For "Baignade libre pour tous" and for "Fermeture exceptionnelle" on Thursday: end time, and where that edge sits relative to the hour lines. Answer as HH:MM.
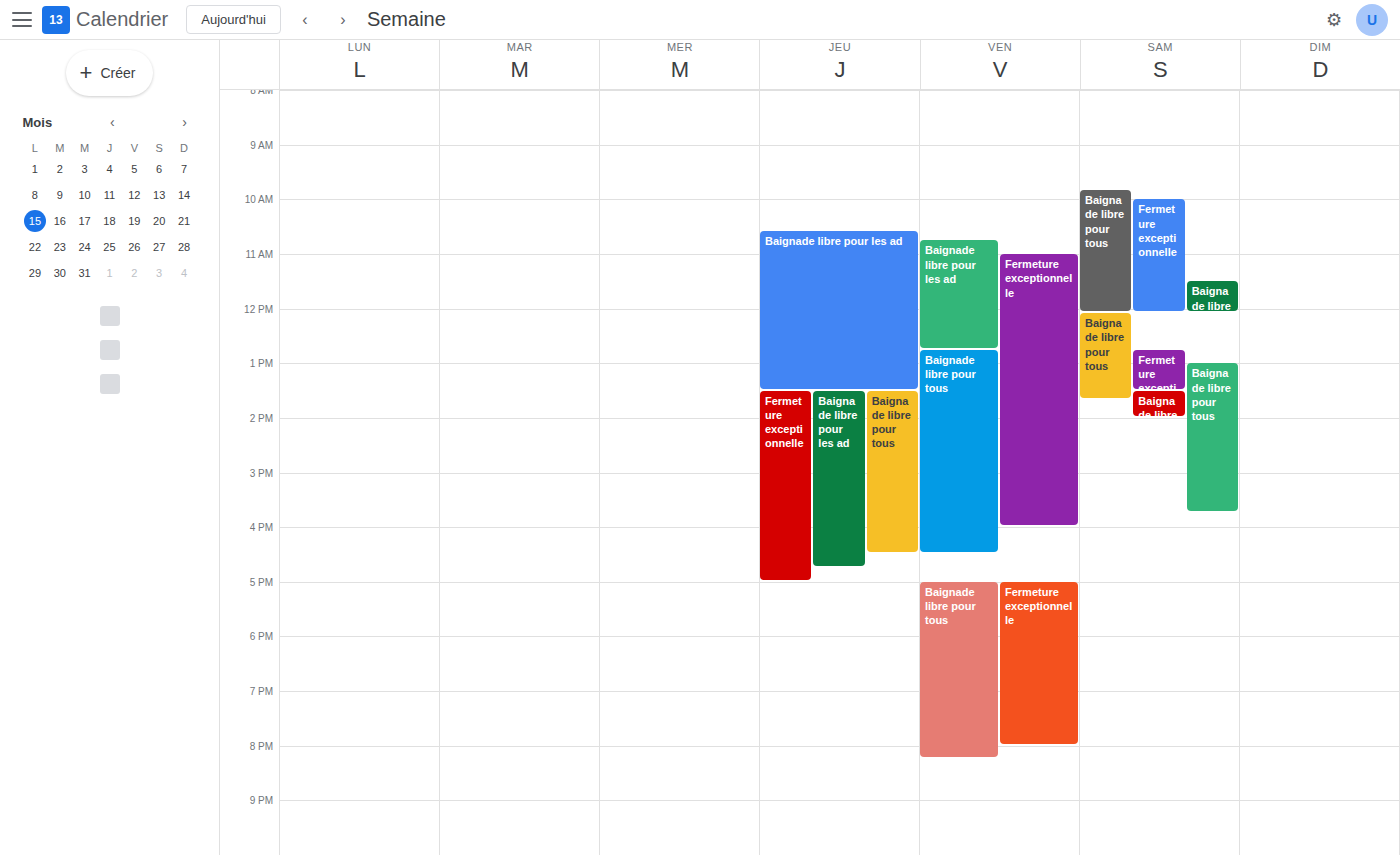
"Baignade libre pour tous": 16:30, halfway between the 16:00 and 17:00 lines. "Fermeture exceptionnelle": 17:00, exactly on the 17:00 line.